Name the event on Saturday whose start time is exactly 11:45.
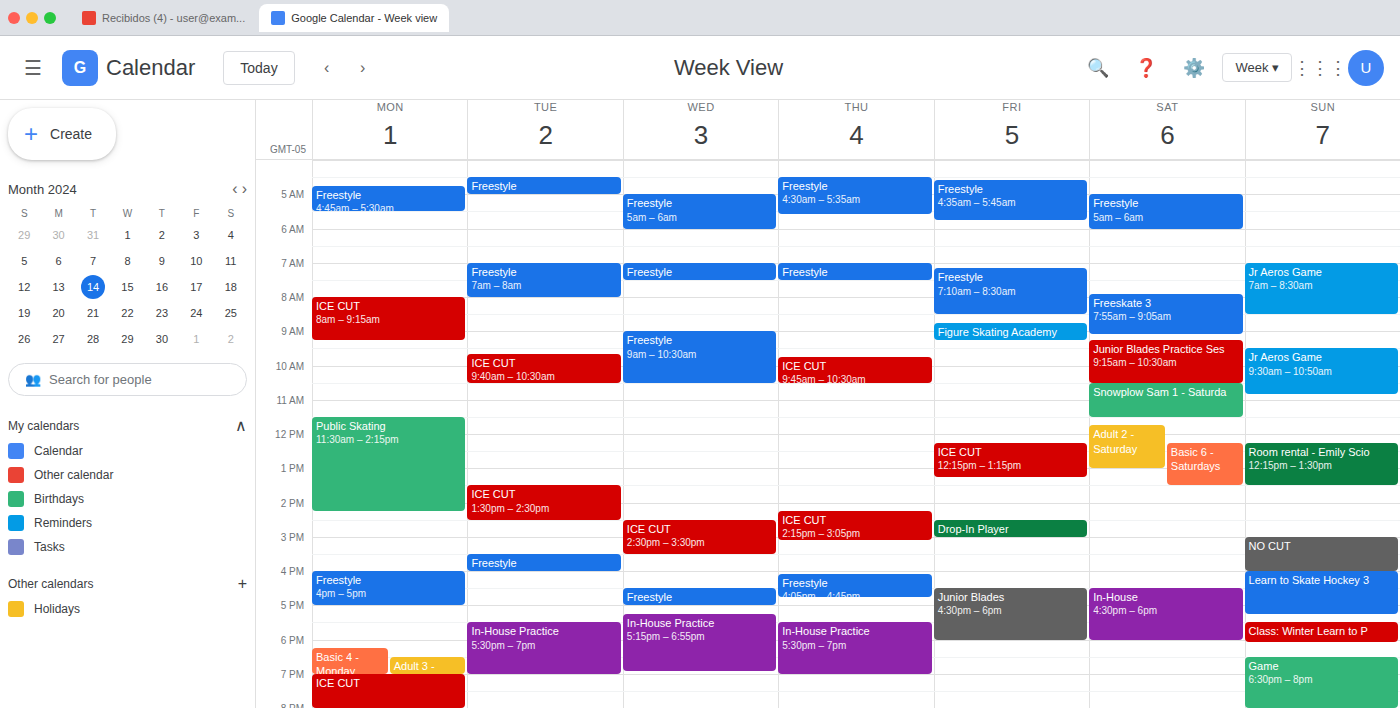
"Adult 2 - Saturday"